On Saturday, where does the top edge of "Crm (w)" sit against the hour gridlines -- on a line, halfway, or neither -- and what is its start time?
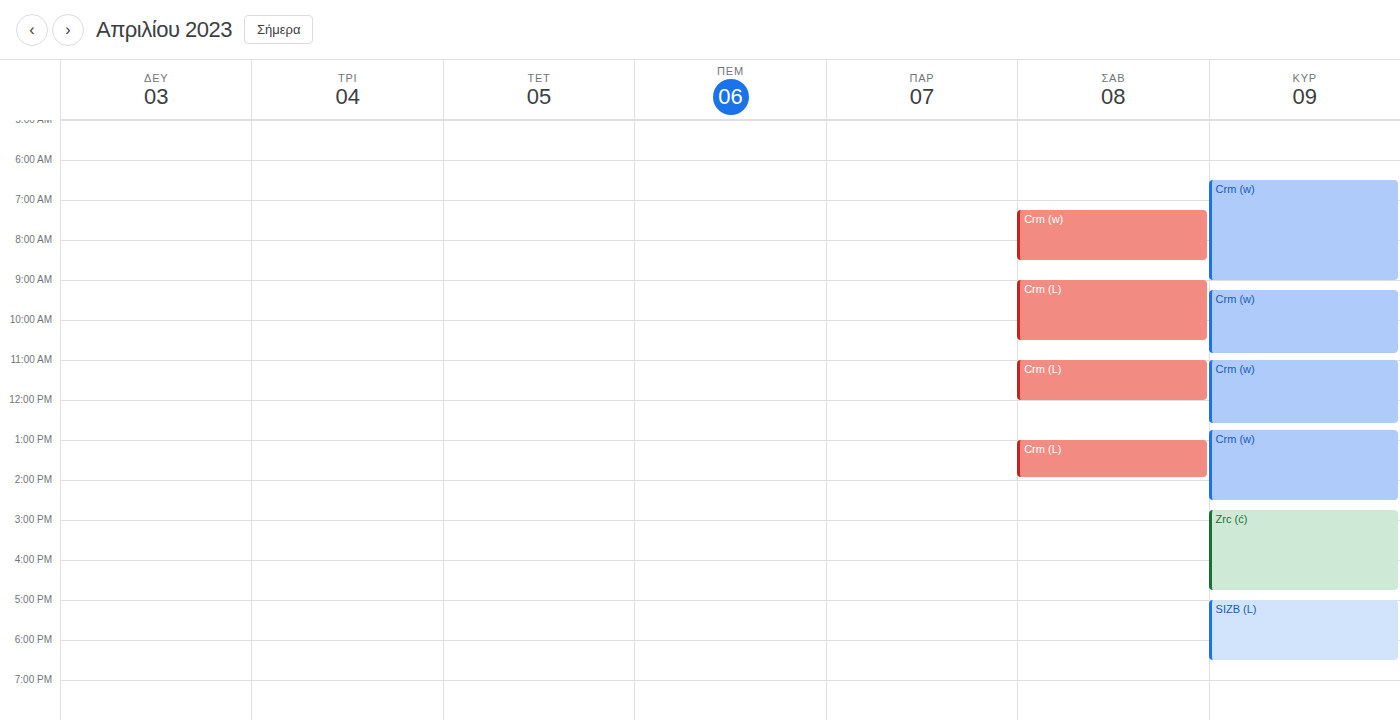
07:15 -- neither: a quarter of the way from the 07:00 line to the 08:00 line.